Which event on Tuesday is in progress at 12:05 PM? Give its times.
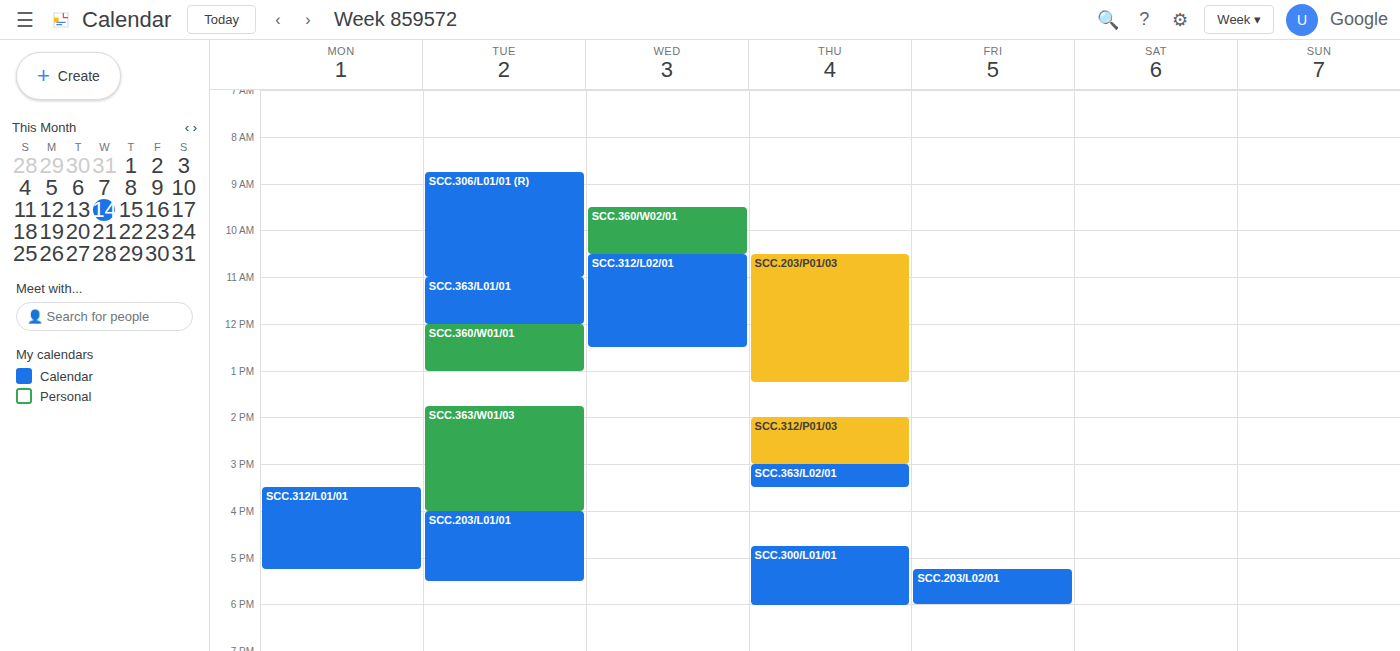
"SCC.360/W01/01", 12:00 PM to 1:00 PM